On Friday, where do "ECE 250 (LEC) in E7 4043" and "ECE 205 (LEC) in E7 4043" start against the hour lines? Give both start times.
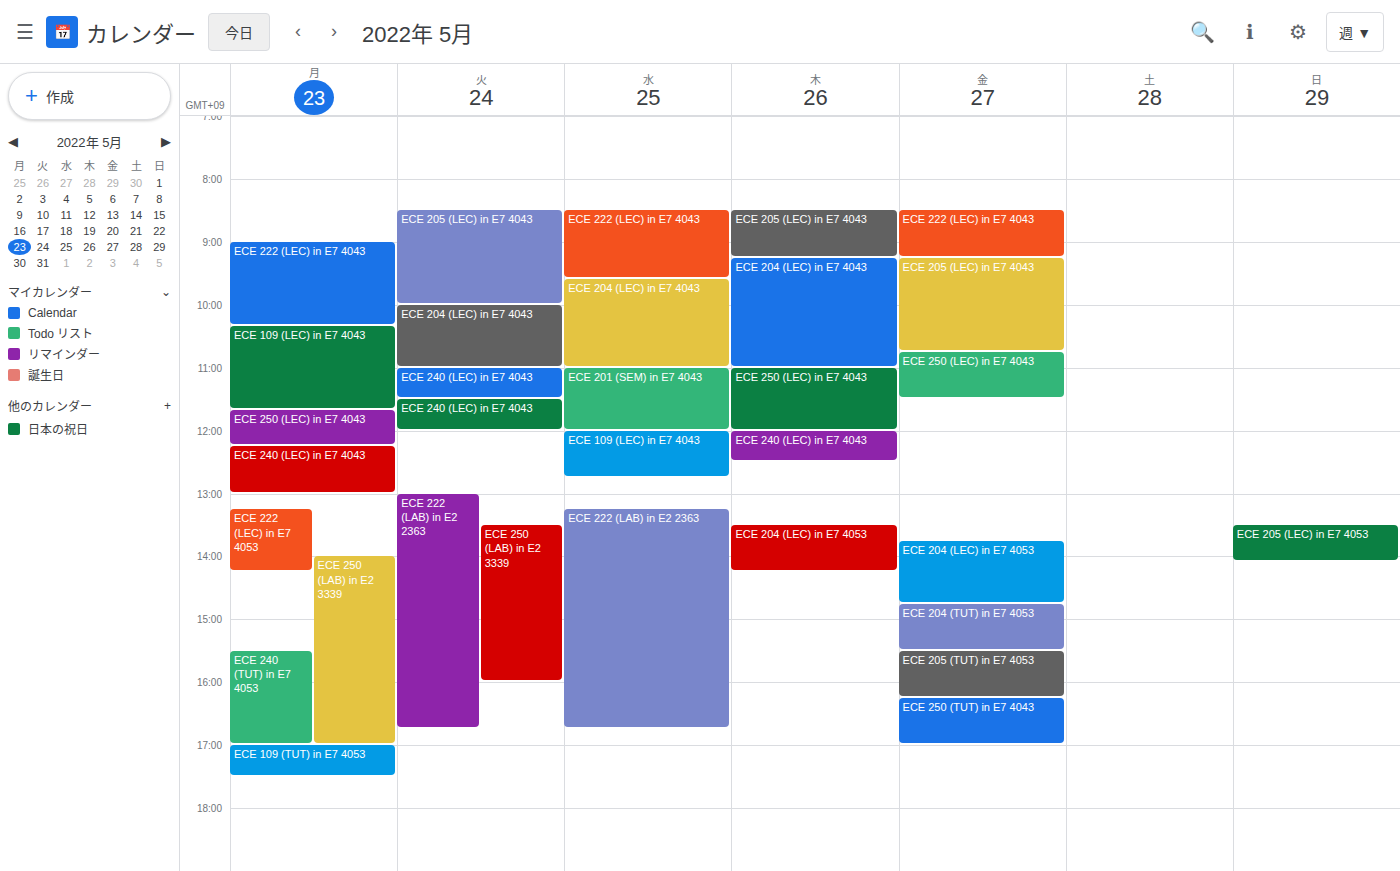
"ECE 250 (LEC) in E7 4043": 10:45, neither: three quarters of the way from the 10:00 line to the 11:00 line. "ECE 205 (LEC) in E7 4043": 09:15, neither: a quarter of the way from the 09:00 line to the 10:00 line.